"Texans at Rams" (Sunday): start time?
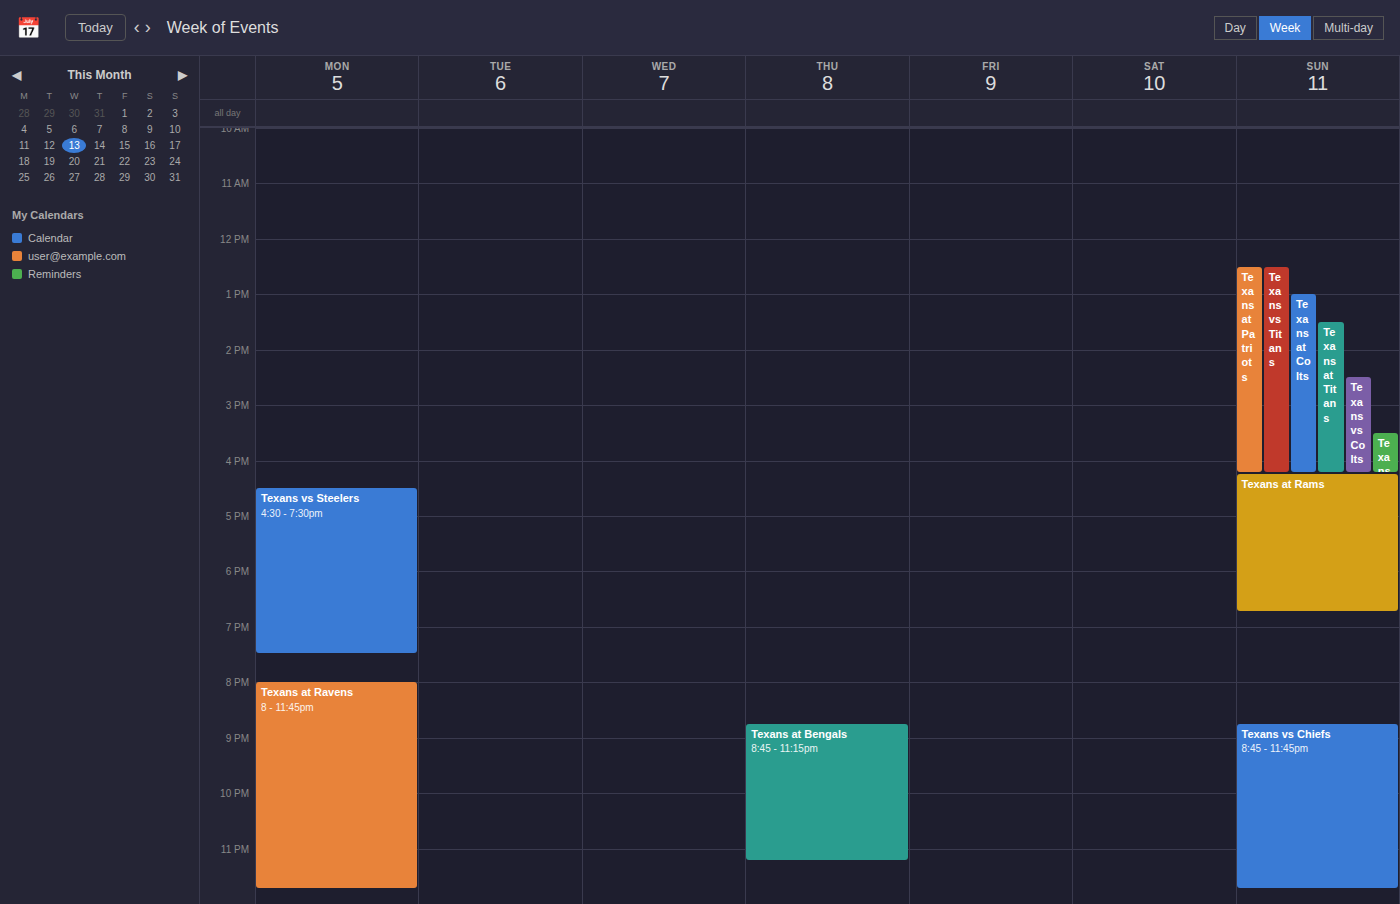
16:15